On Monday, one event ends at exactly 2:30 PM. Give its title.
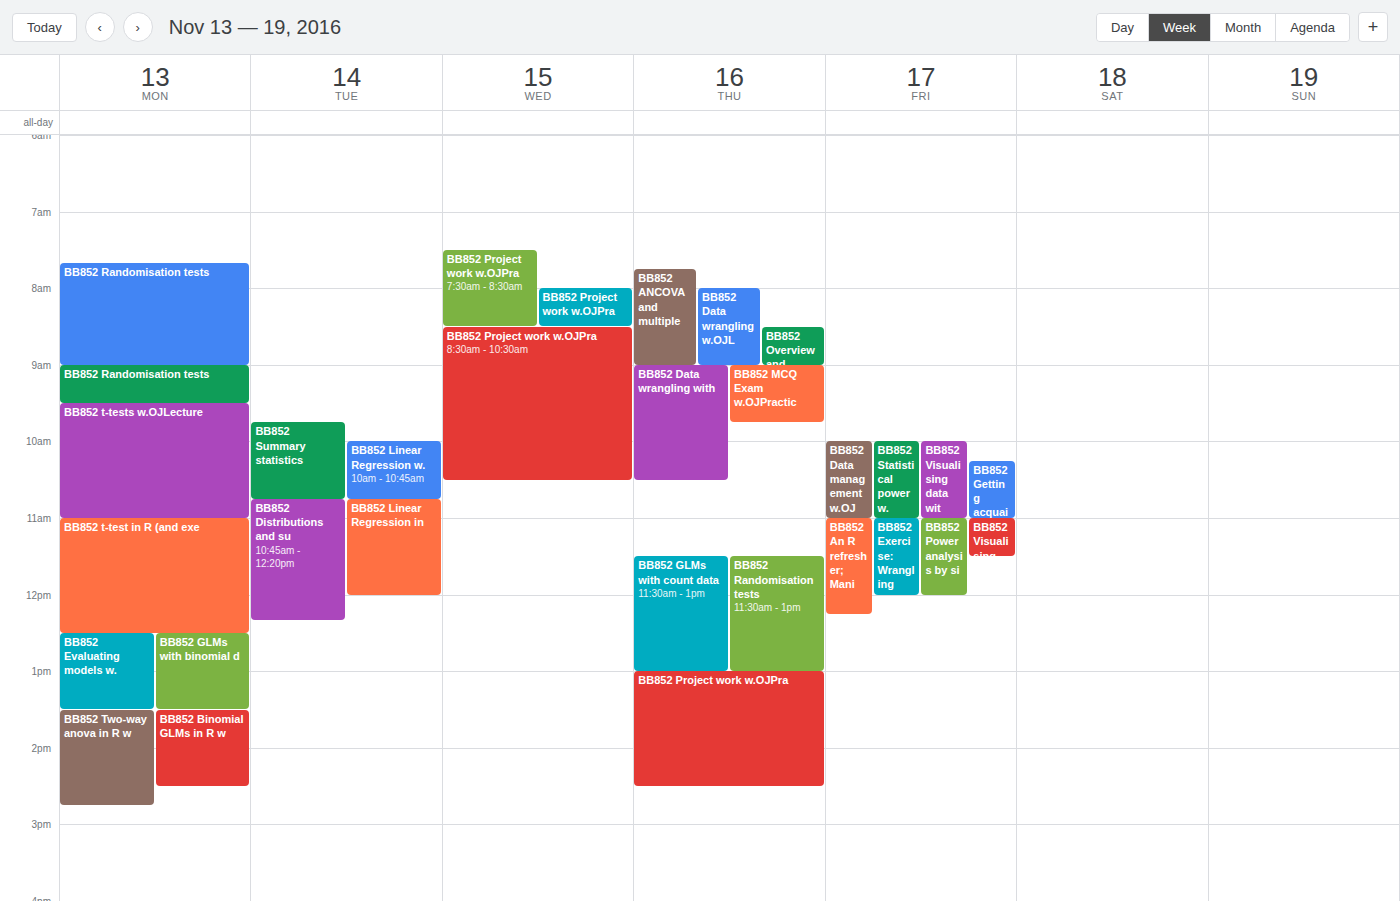
"BB852 Binomial GLMs in R w"